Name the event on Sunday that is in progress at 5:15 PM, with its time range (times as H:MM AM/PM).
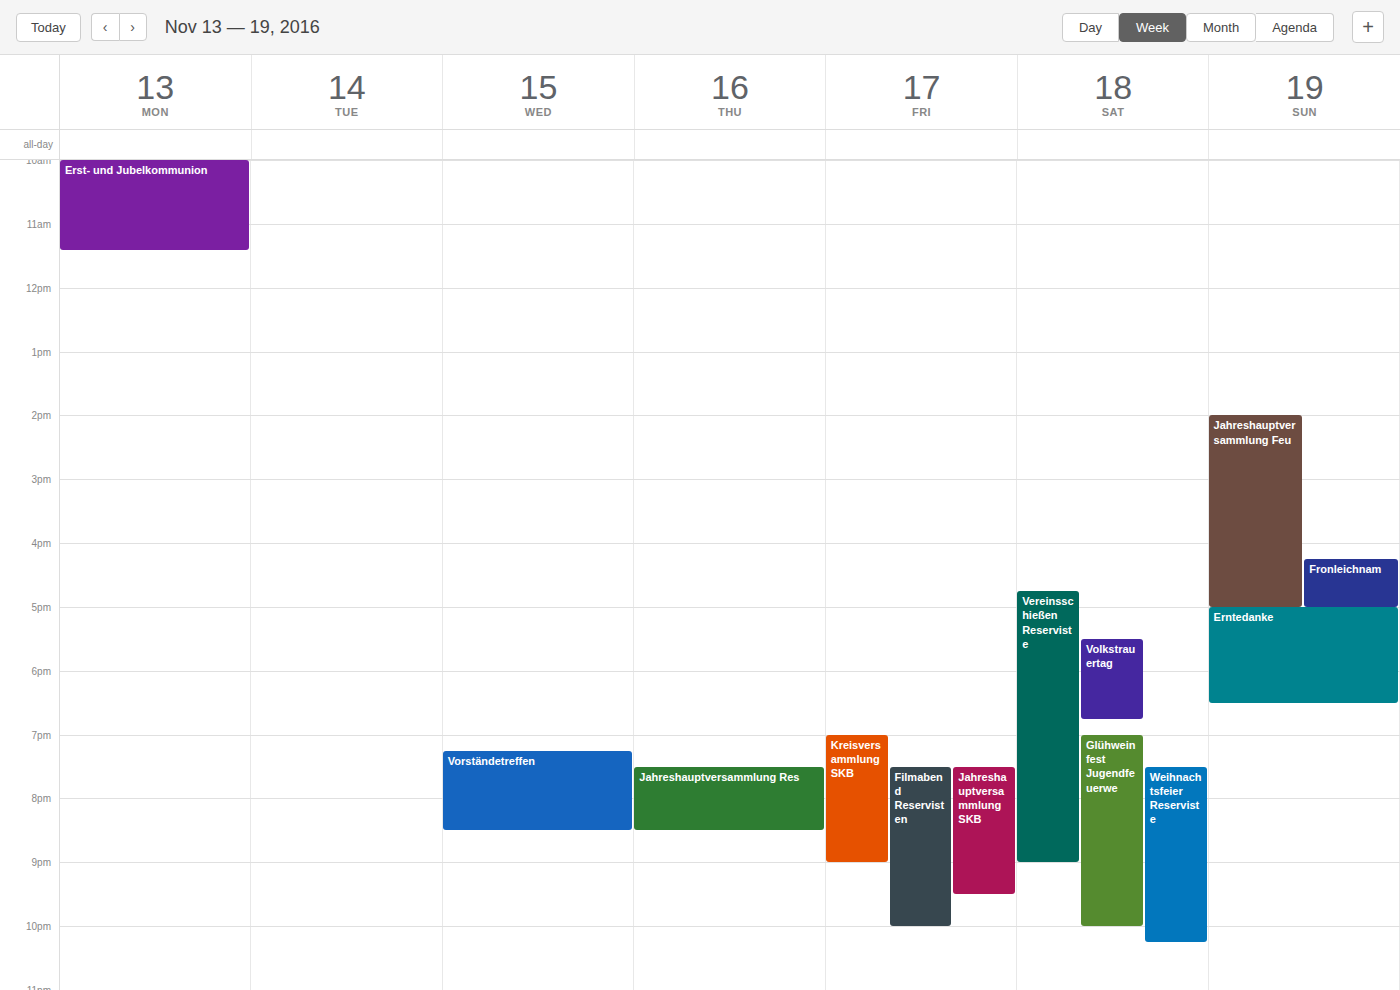
"Erntedanke", 5:00 PM to 6:30 PM